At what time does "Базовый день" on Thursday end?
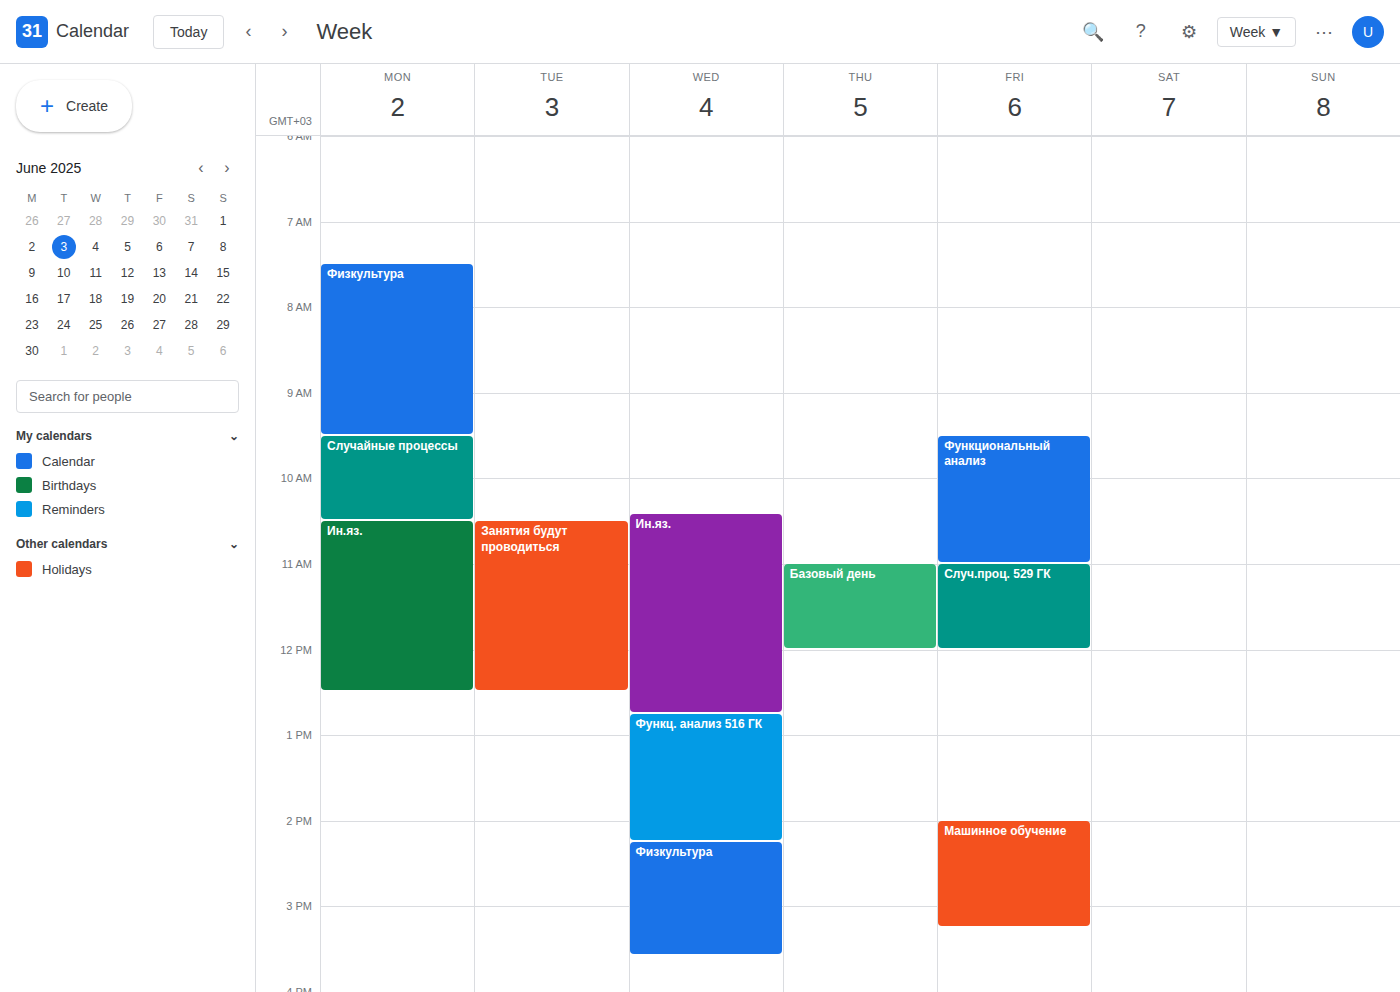
12:00 PM